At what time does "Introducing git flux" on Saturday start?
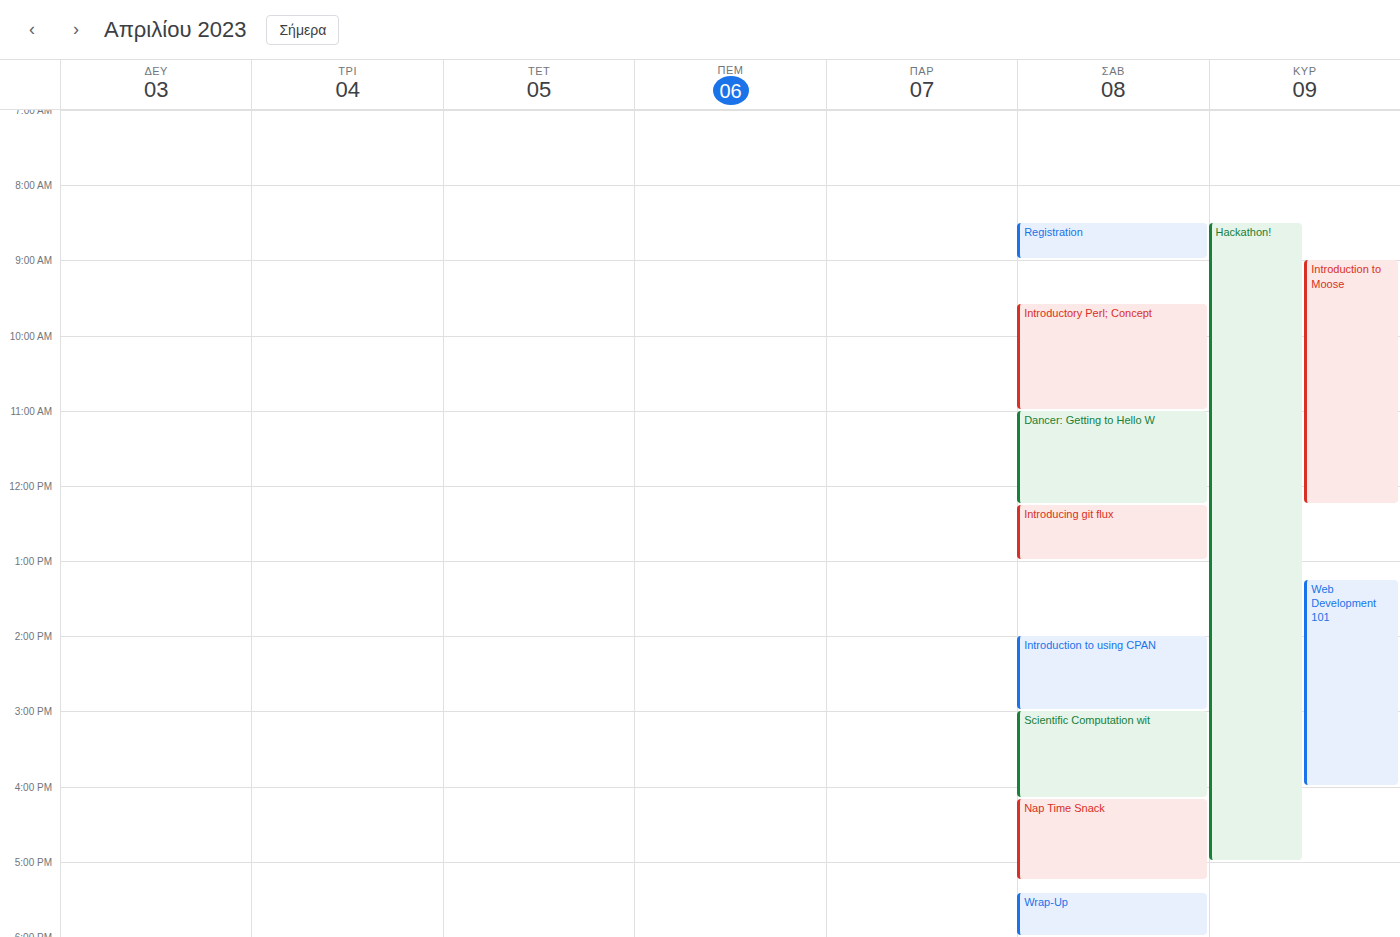
12:15 PM